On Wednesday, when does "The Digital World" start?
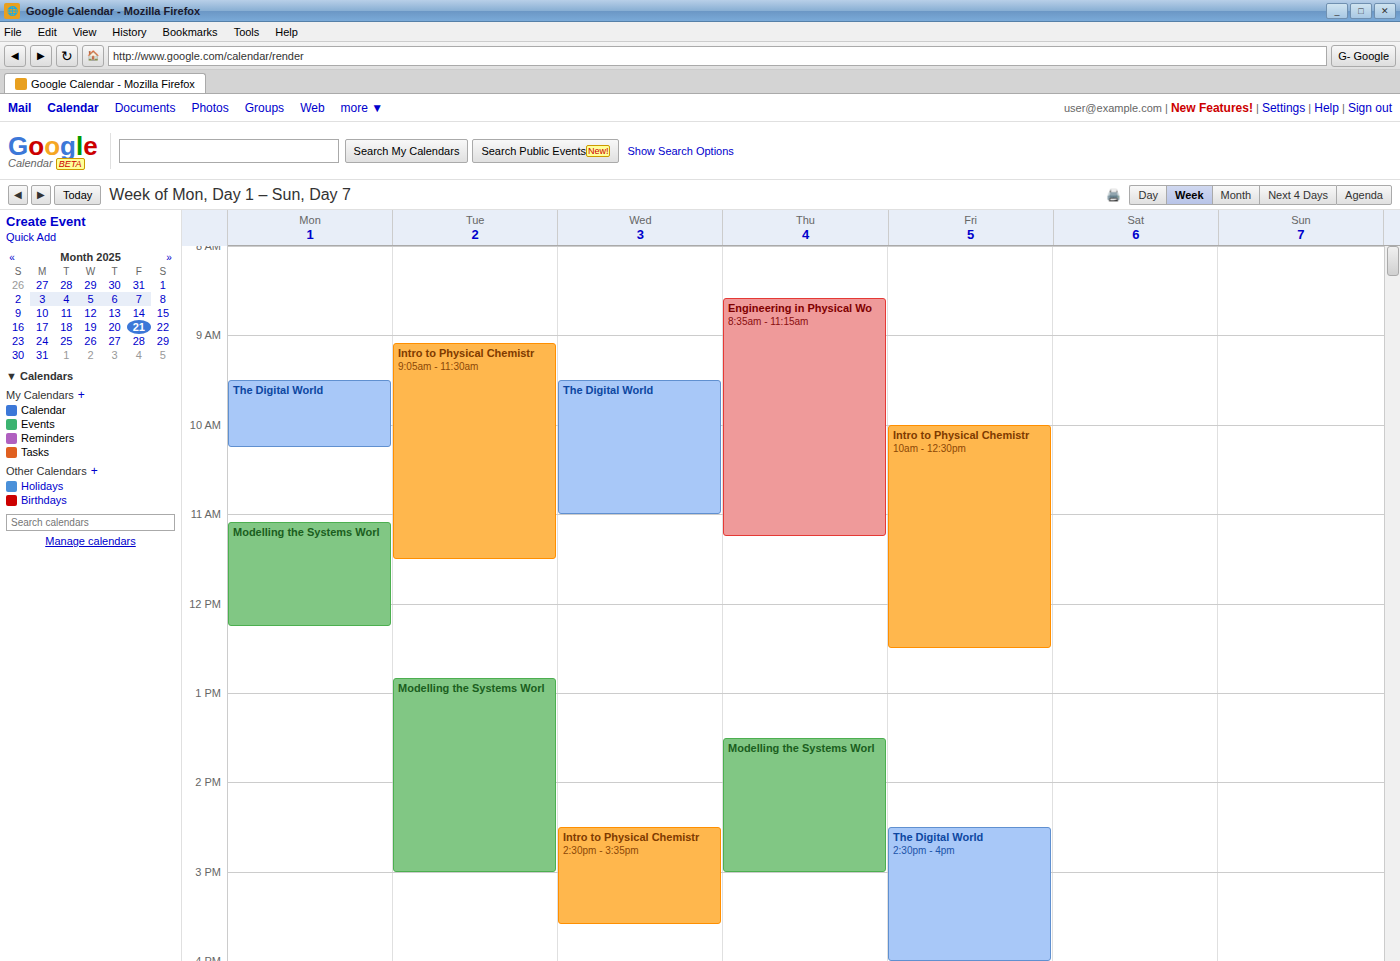
9:30 AM